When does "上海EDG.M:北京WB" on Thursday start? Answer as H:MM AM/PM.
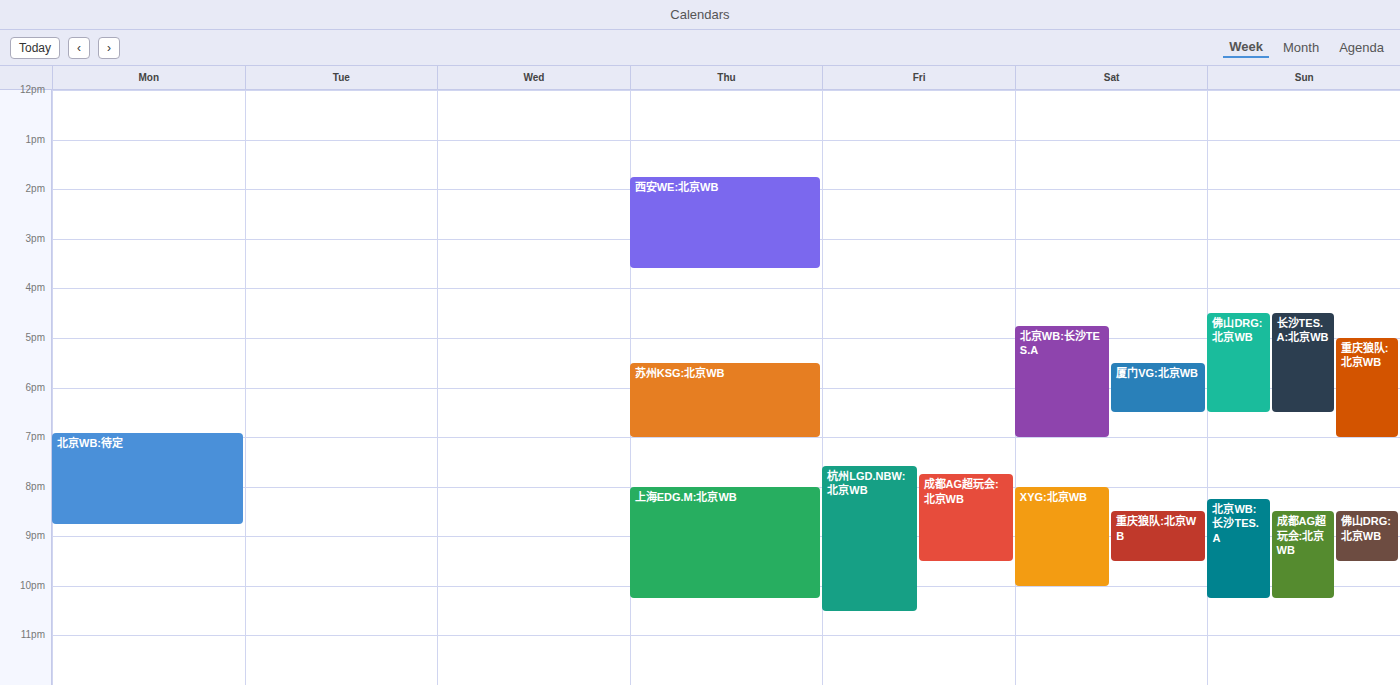
8:00 PM